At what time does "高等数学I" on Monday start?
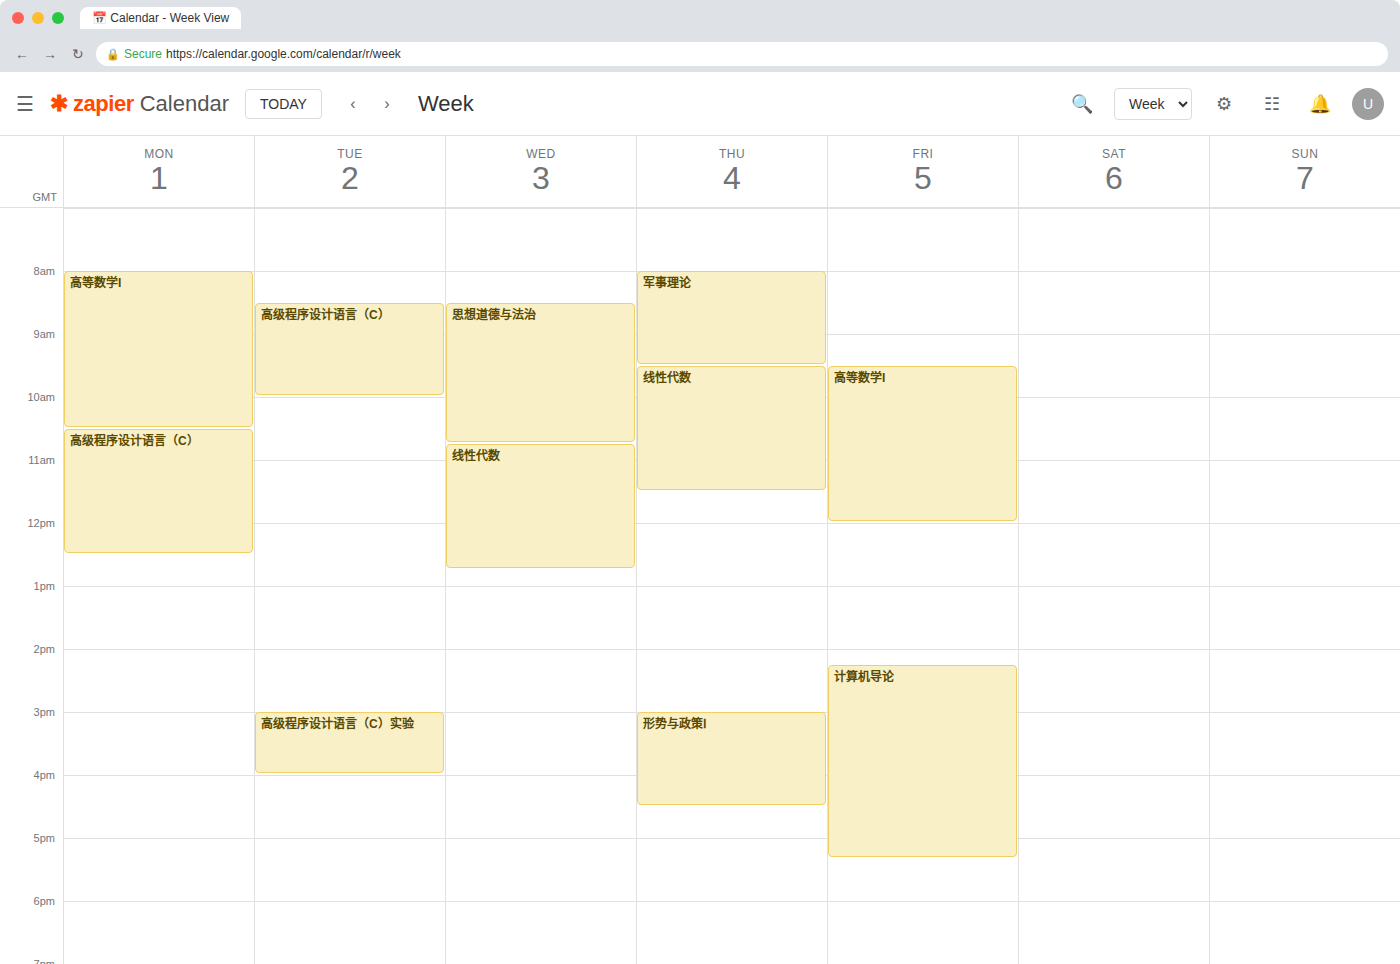
8:00 AM